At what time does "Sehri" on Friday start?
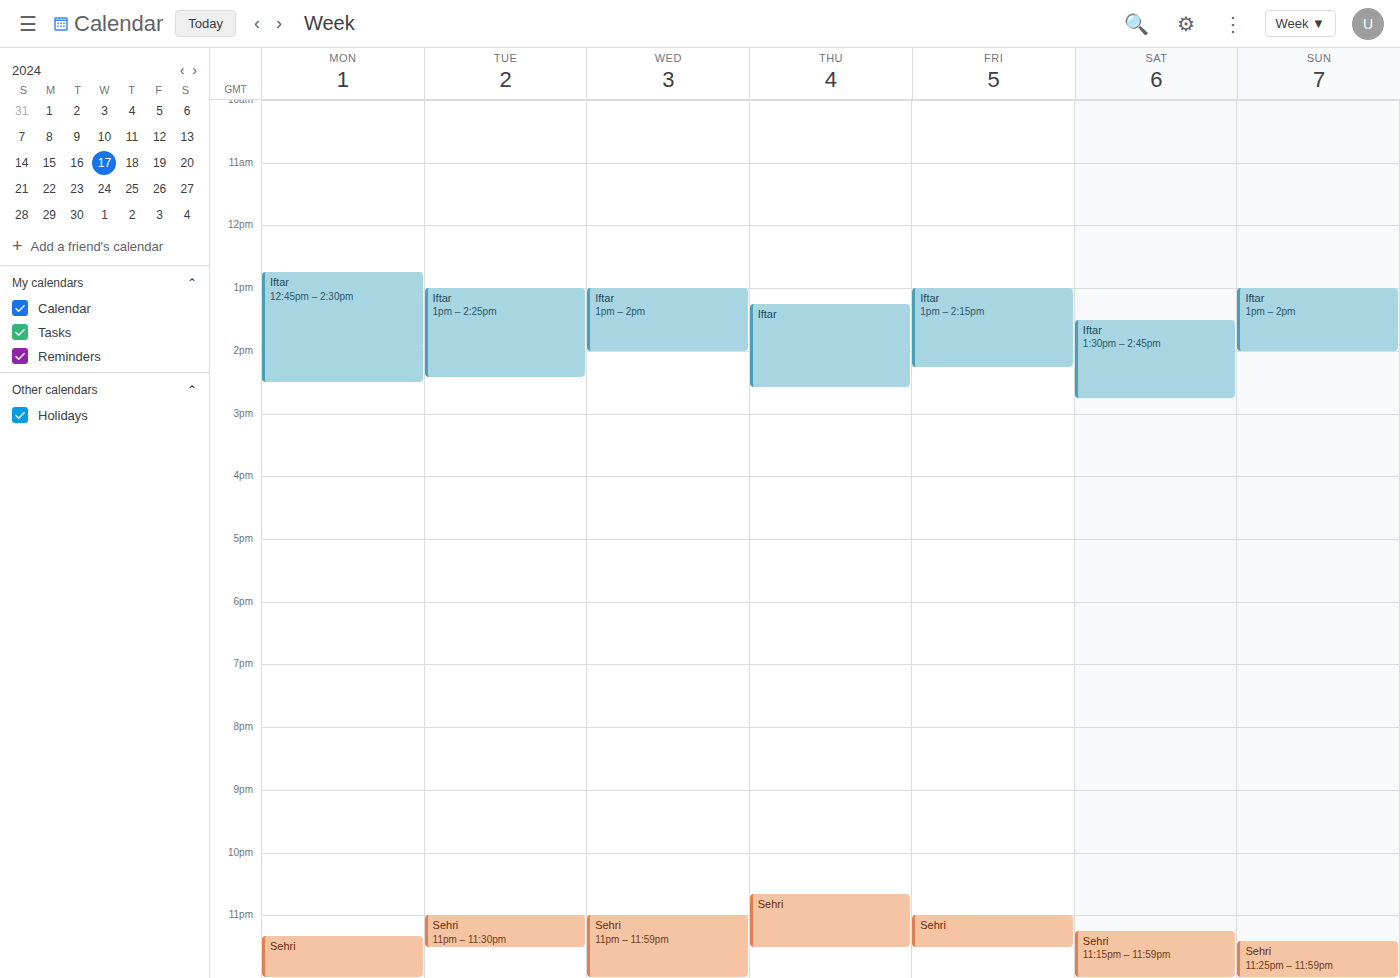
23:00